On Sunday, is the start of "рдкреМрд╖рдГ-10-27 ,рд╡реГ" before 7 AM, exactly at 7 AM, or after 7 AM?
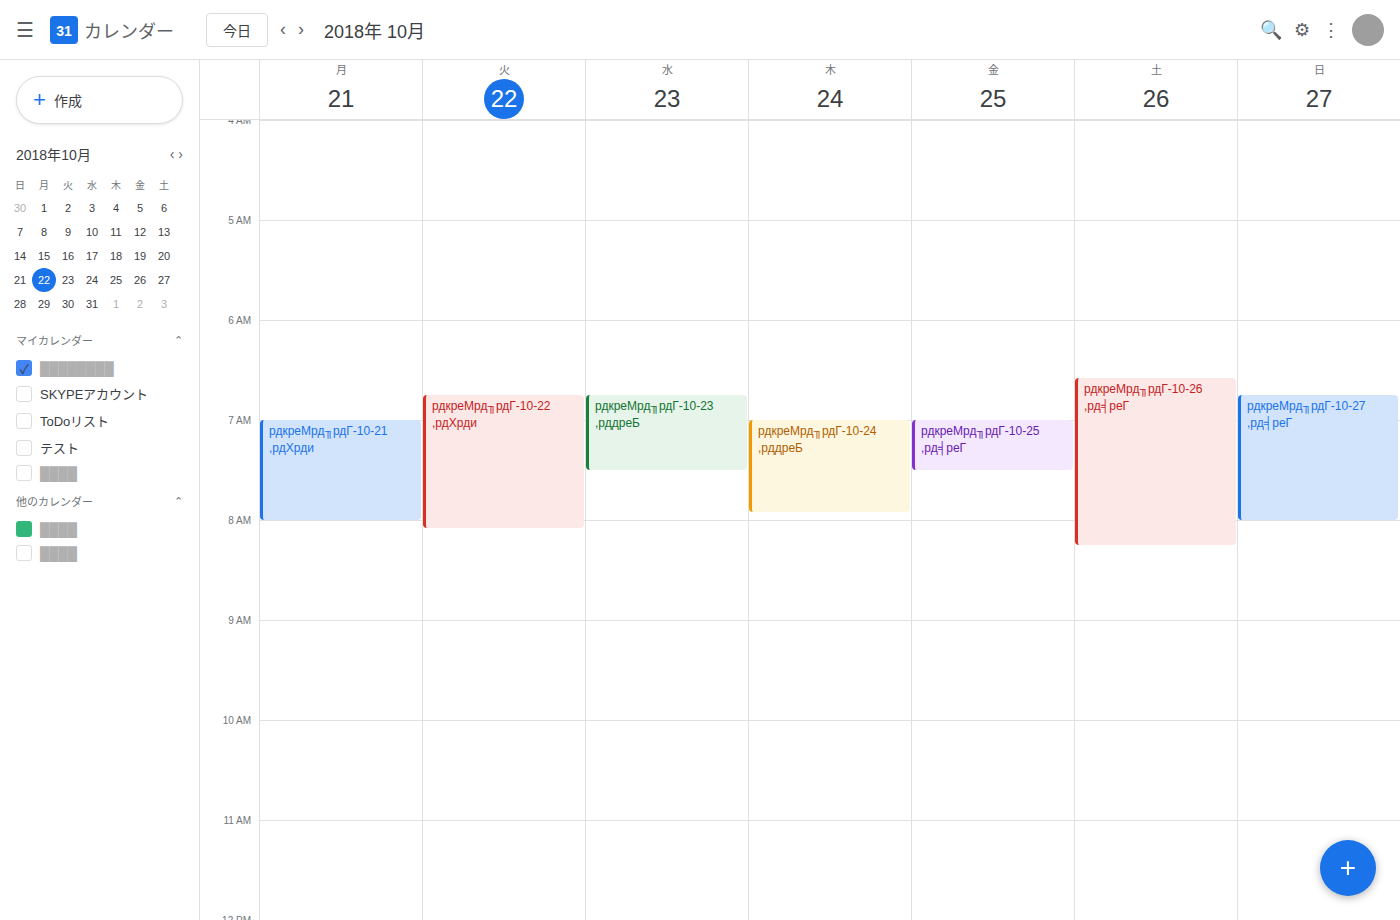
6:45 AM -- before 7 AM, 15 minutes above the 7 AM line.